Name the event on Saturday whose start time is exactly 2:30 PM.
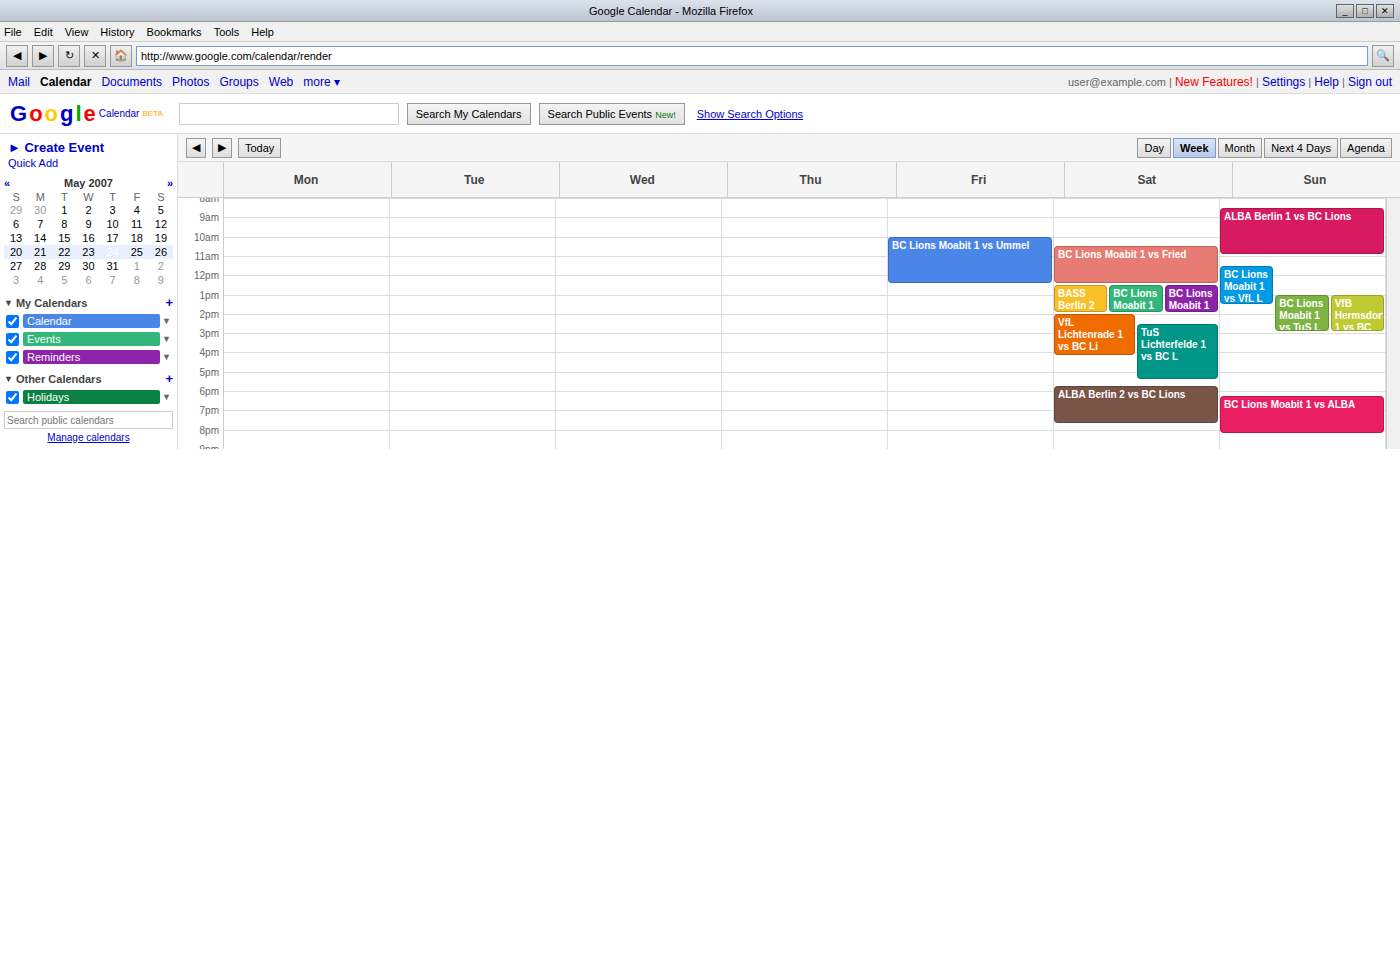
"TuS Lichterfelde 1 vs BC L"